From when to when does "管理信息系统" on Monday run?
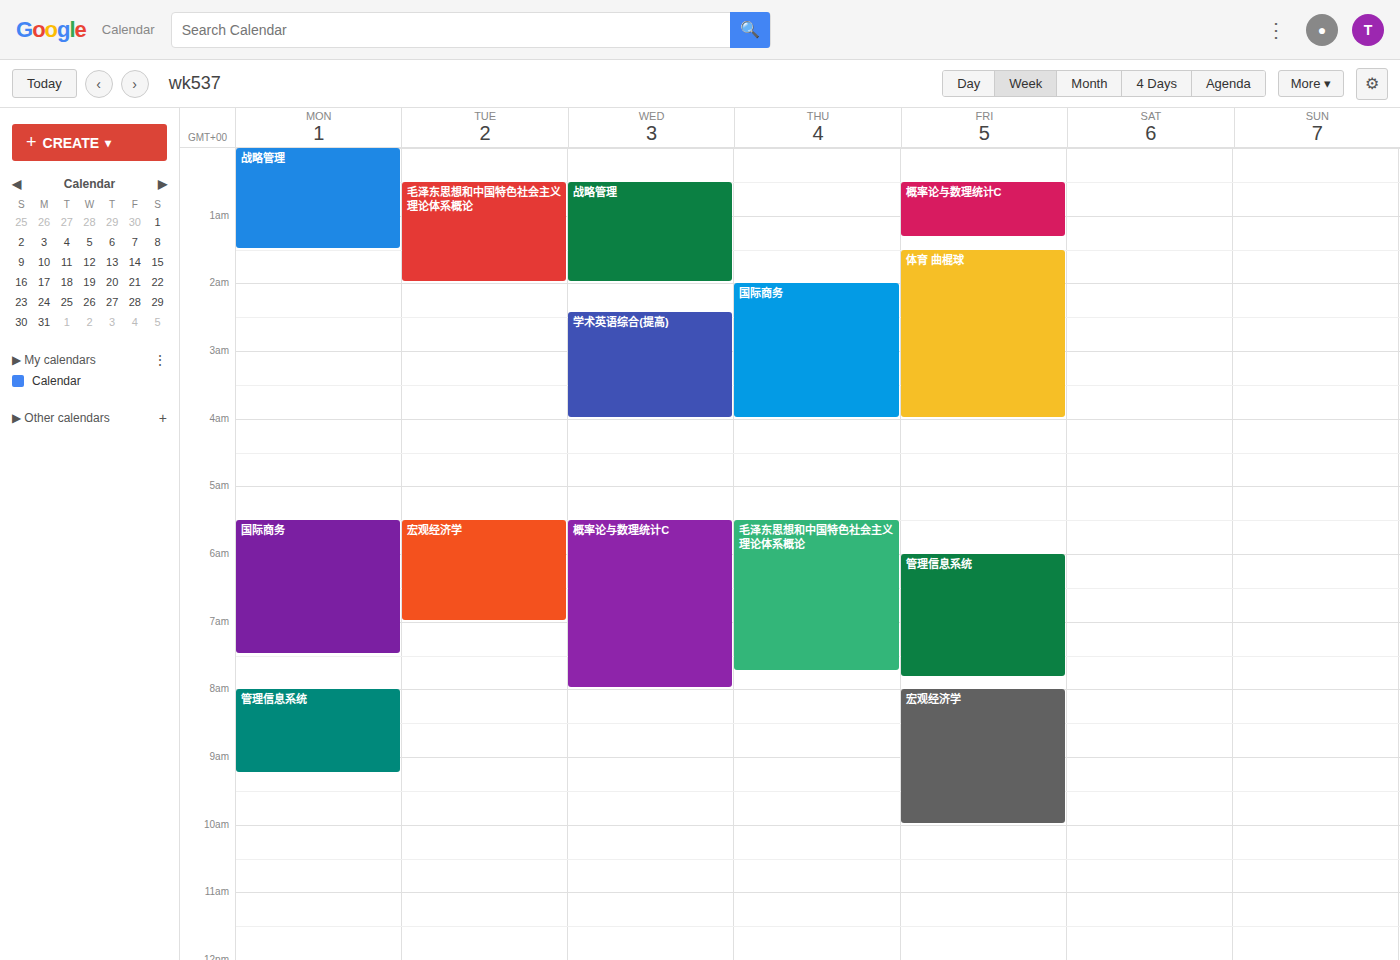
8:00 AM to 9:15 AM